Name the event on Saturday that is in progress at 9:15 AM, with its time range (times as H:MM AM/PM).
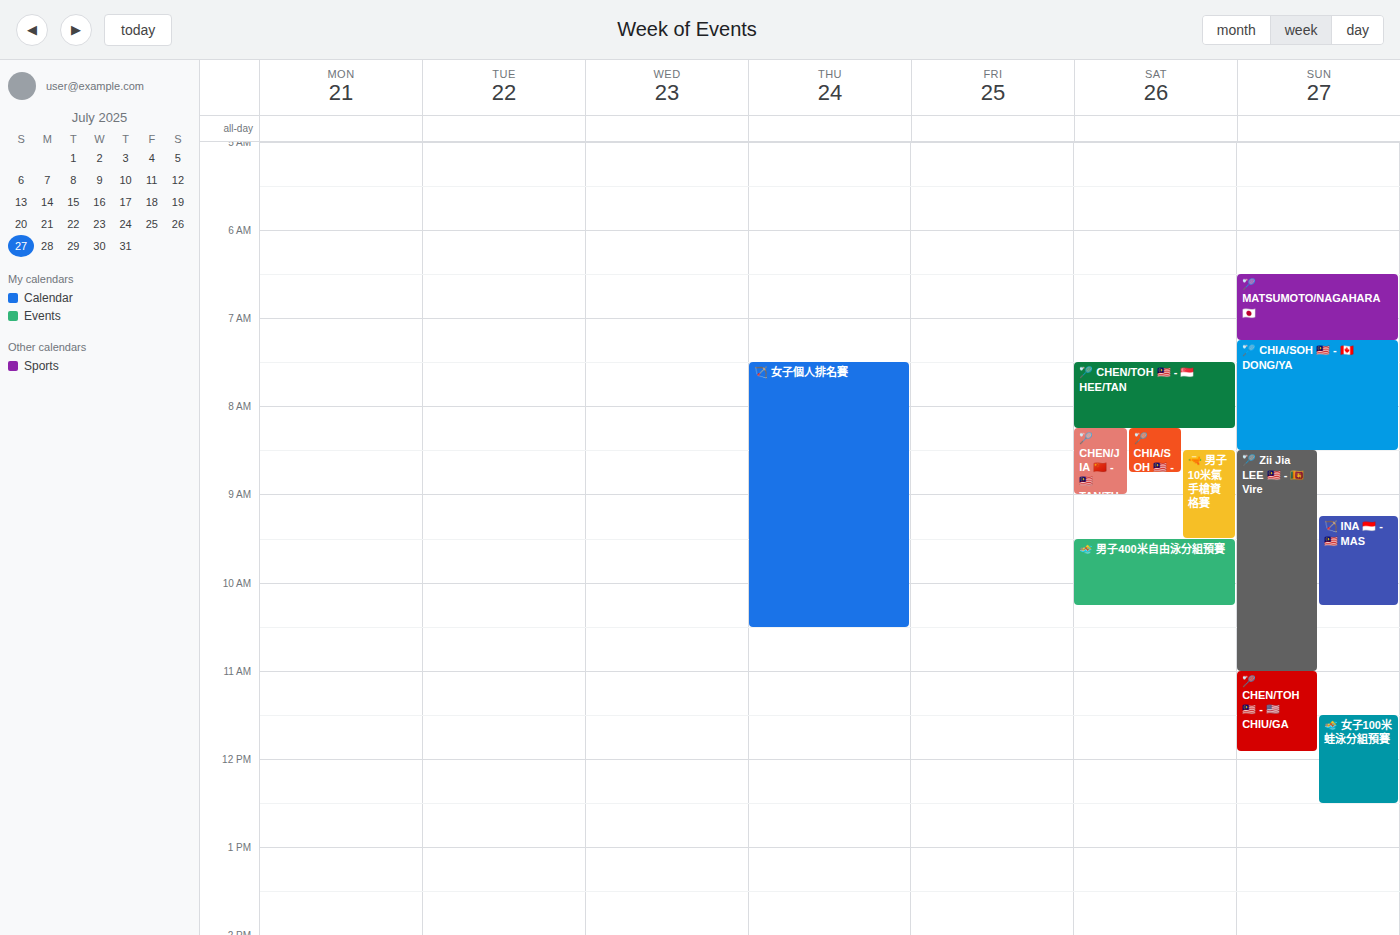
"🔫 男子10米氣手槍資格賽", 8:30 AM to 9:30 AM